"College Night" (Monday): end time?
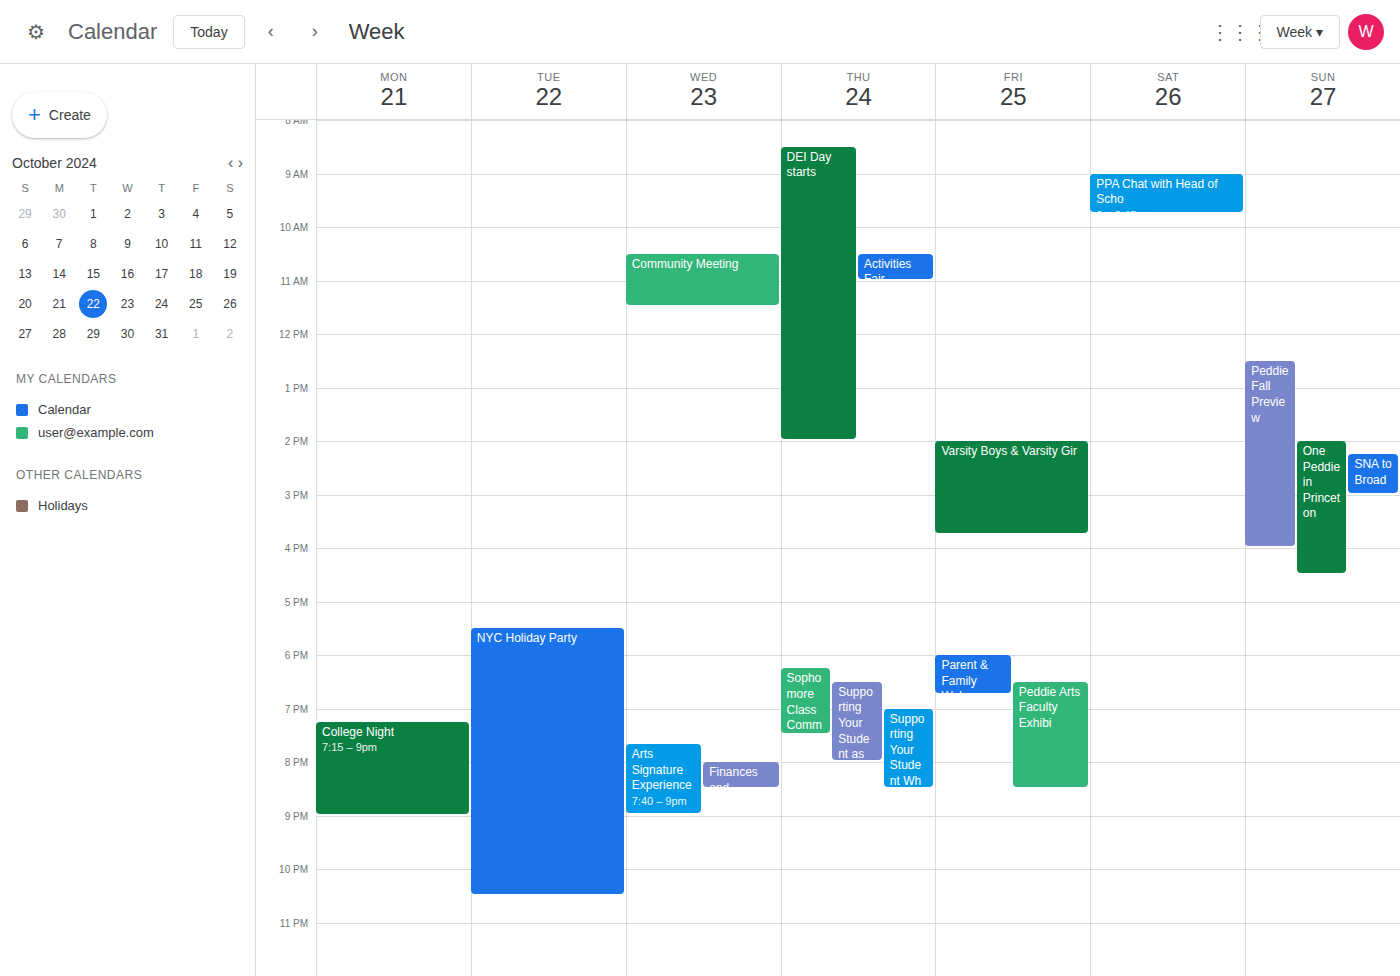
9:00 PM